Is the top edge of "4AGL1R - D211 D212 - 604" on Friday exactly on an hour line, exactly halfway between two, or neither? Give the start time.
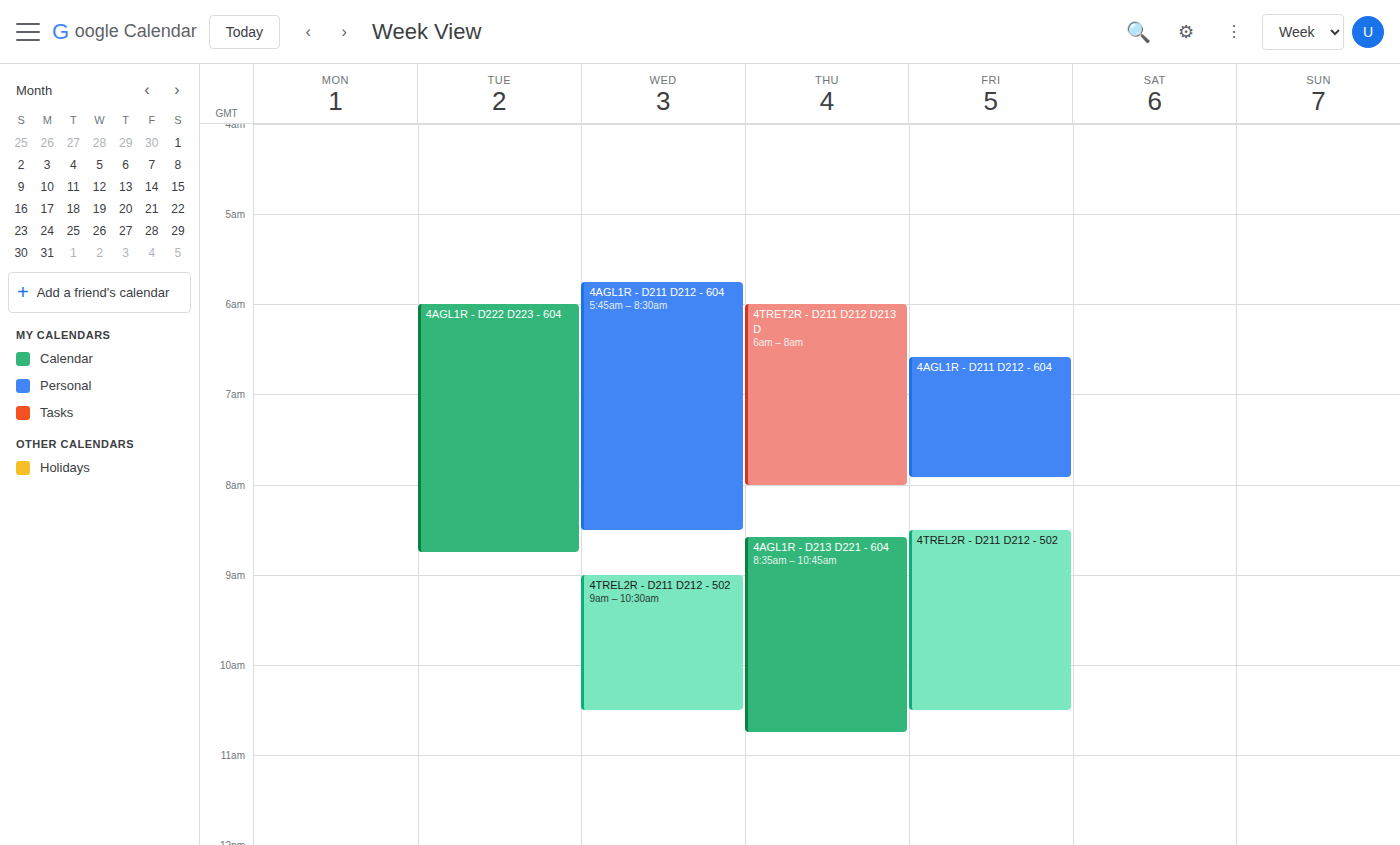
6:35 AM -- neither: 35 minutes below the 6 AM line and 25 minutes above the 7 AM line.